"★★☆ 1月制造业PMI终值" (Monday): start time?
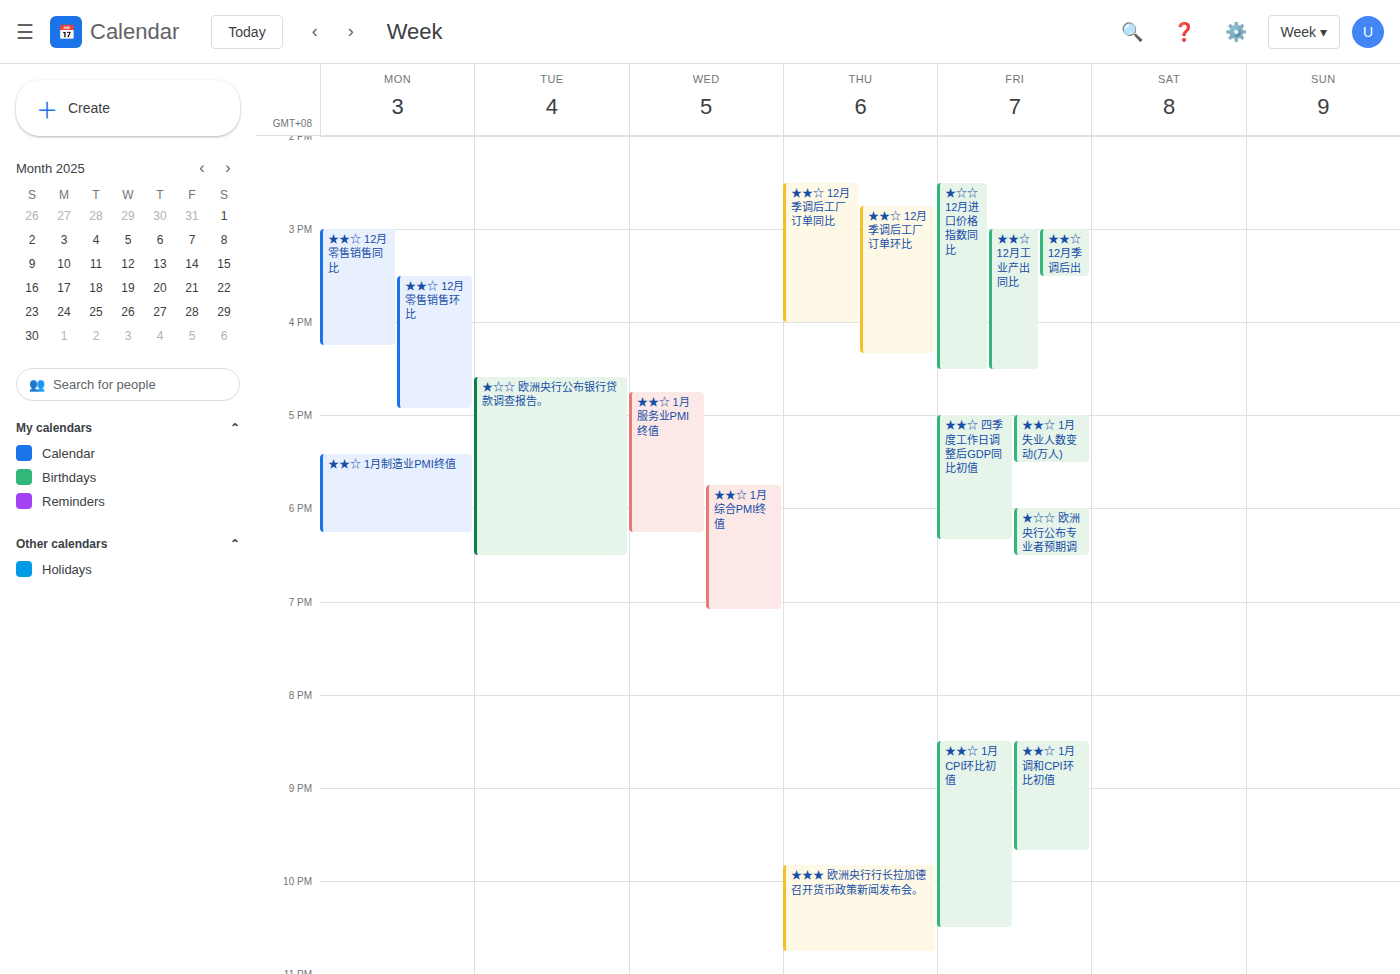
5:25 PM